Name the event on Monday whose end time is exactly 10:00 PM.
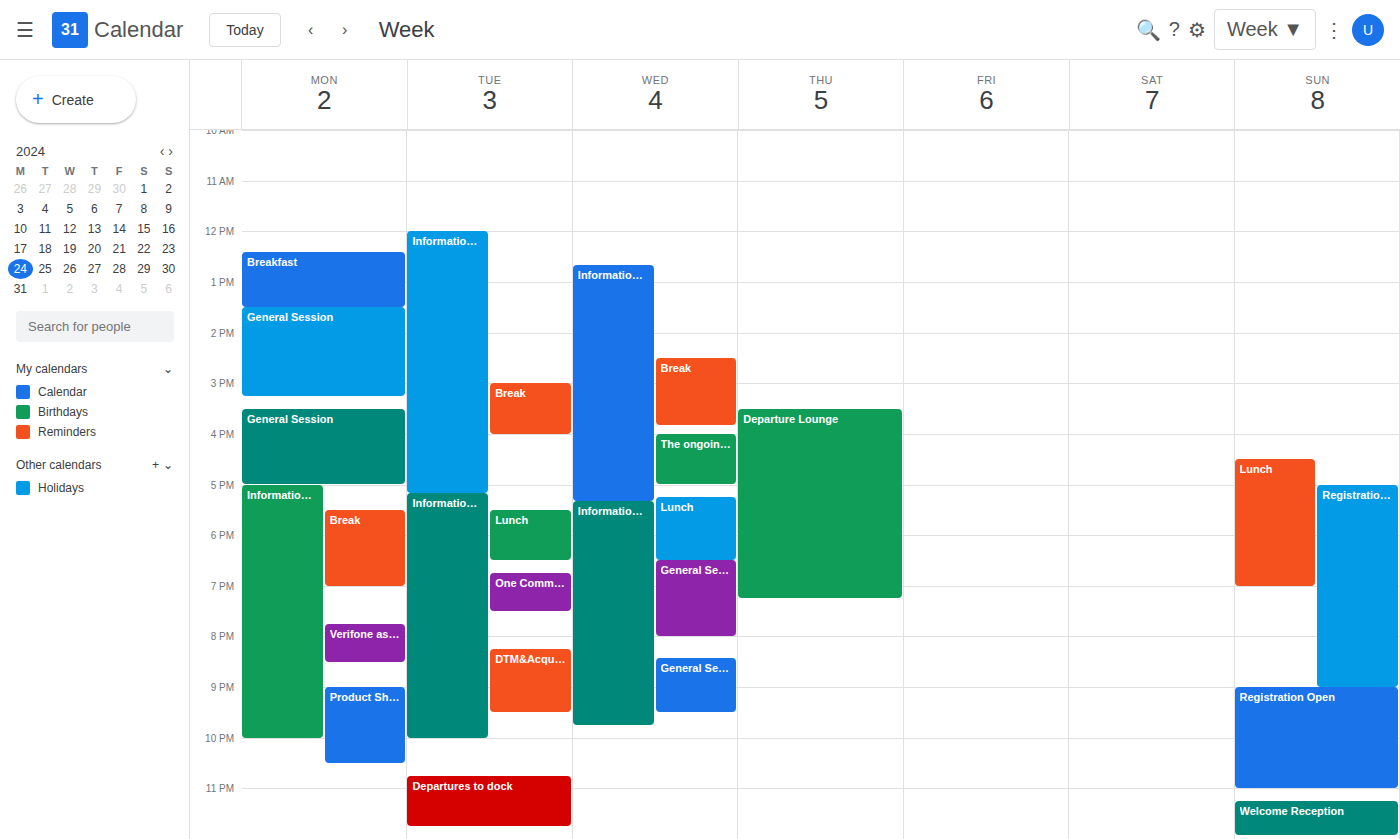
"Information Desk"